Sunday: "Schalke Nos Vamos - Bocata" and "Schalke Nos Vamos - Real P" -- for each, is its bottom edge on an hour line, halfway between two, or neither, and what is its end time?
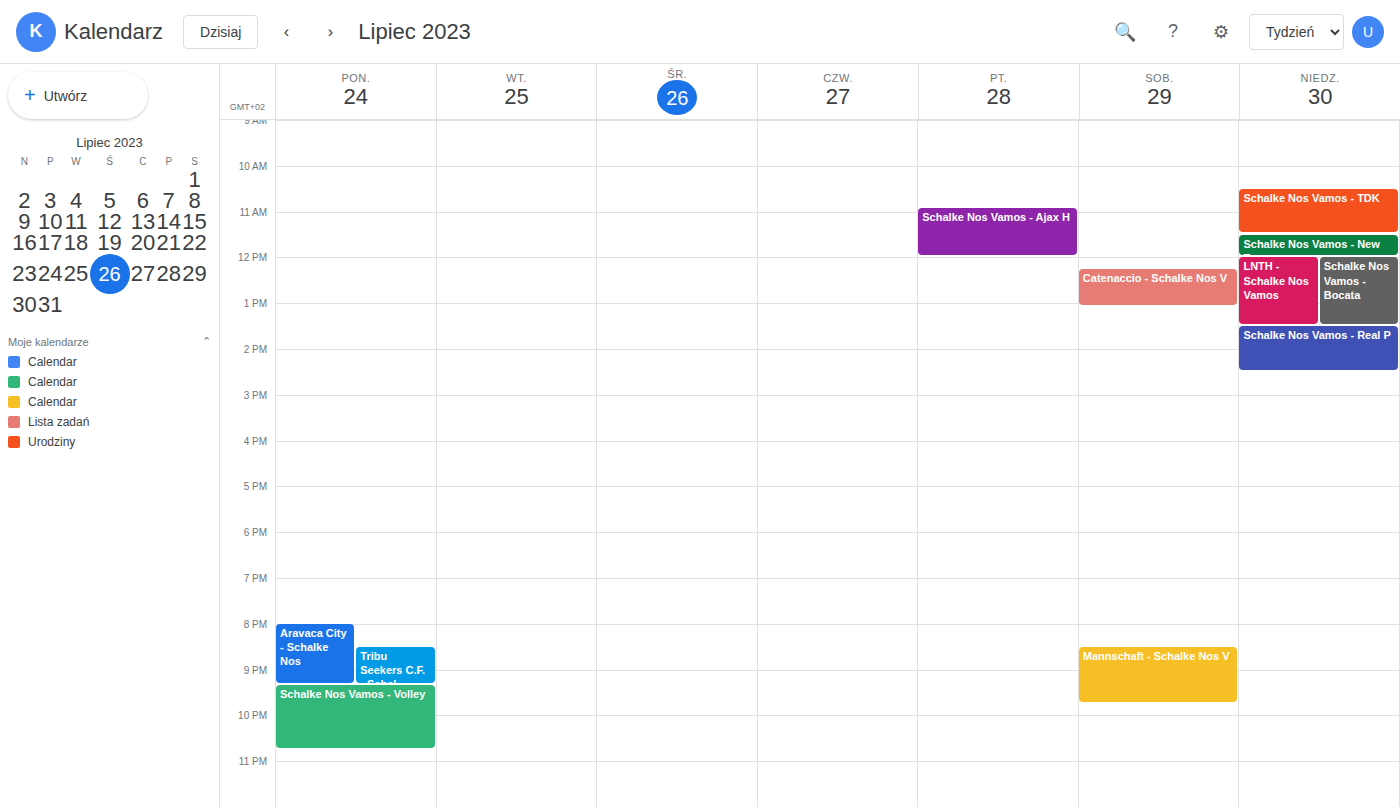
"Schalke Nos Vamos - Bocata": 1:30 PM, halfway between the 1 PM and 2 PM lines. "Schalke Nos Vamos - Real P": 2:30 PM, halfway between the 2 PM and 3 PM lines.